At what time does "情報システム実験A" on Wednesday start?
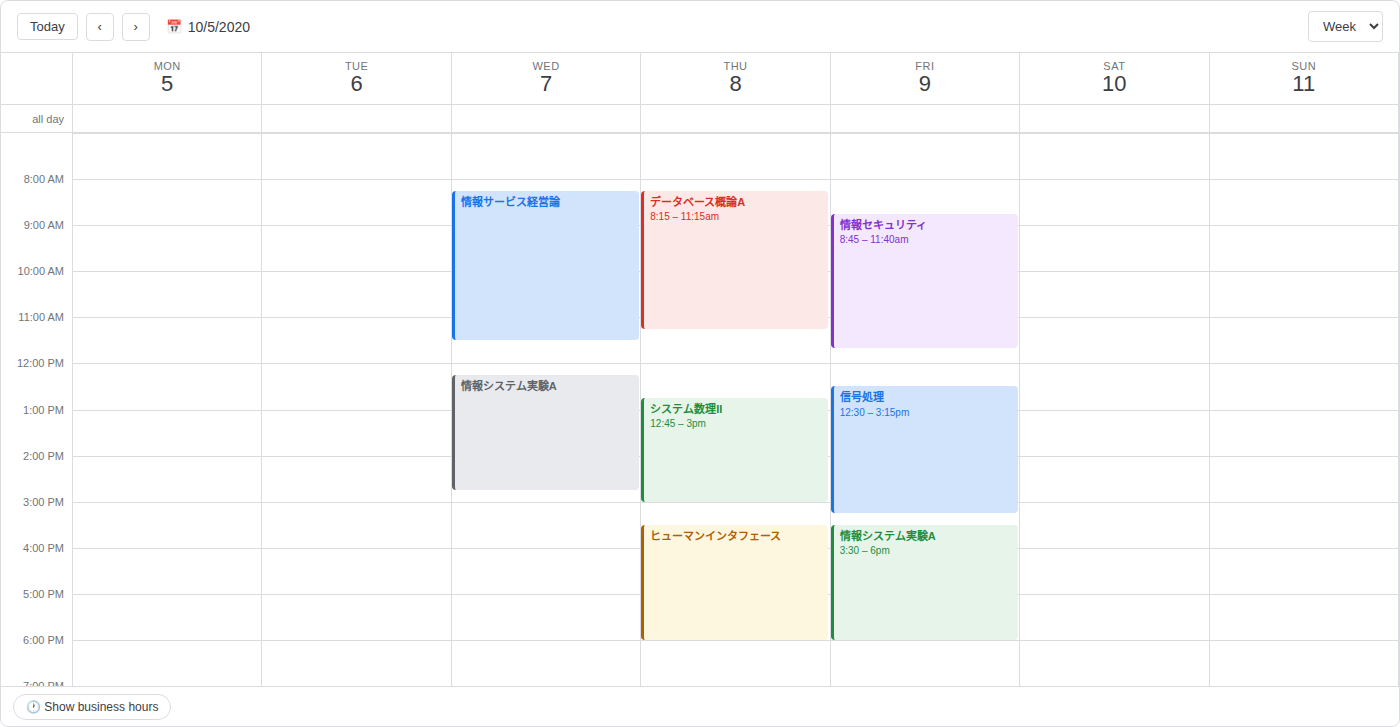
12:15 PM